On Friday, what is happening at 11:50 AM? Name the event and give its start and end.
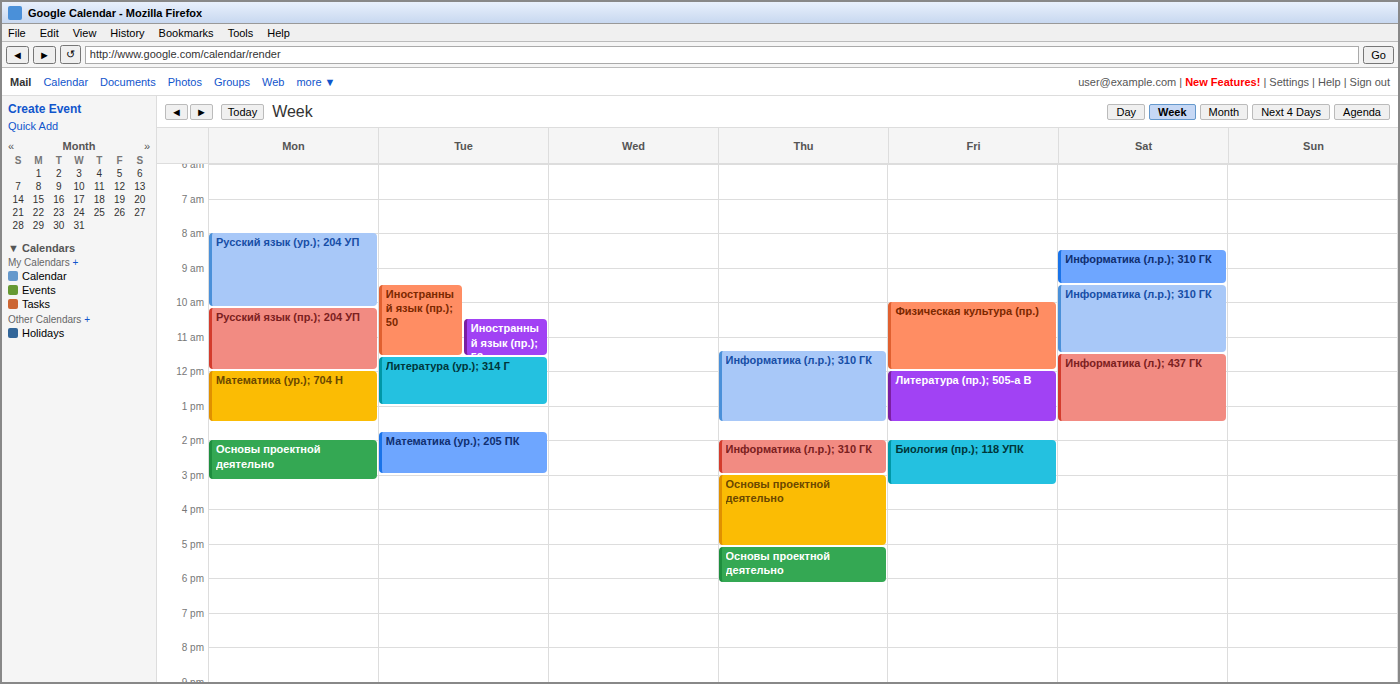
"Физическая культура (пр.)", 10:00 AM to 12:00 PM